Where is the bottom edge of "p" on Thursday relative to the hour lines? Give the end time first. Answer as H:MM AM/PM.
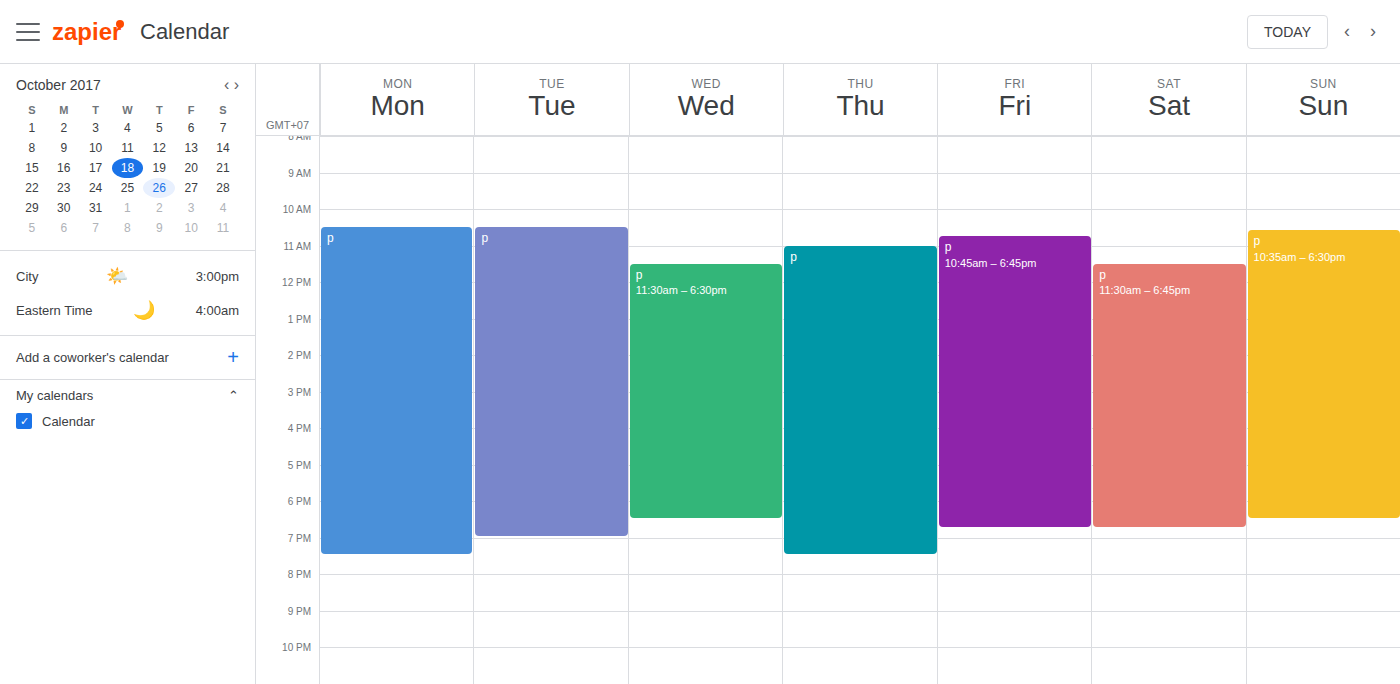
7:30 PM -- halfway between the 7 PM and 8 PM lines.